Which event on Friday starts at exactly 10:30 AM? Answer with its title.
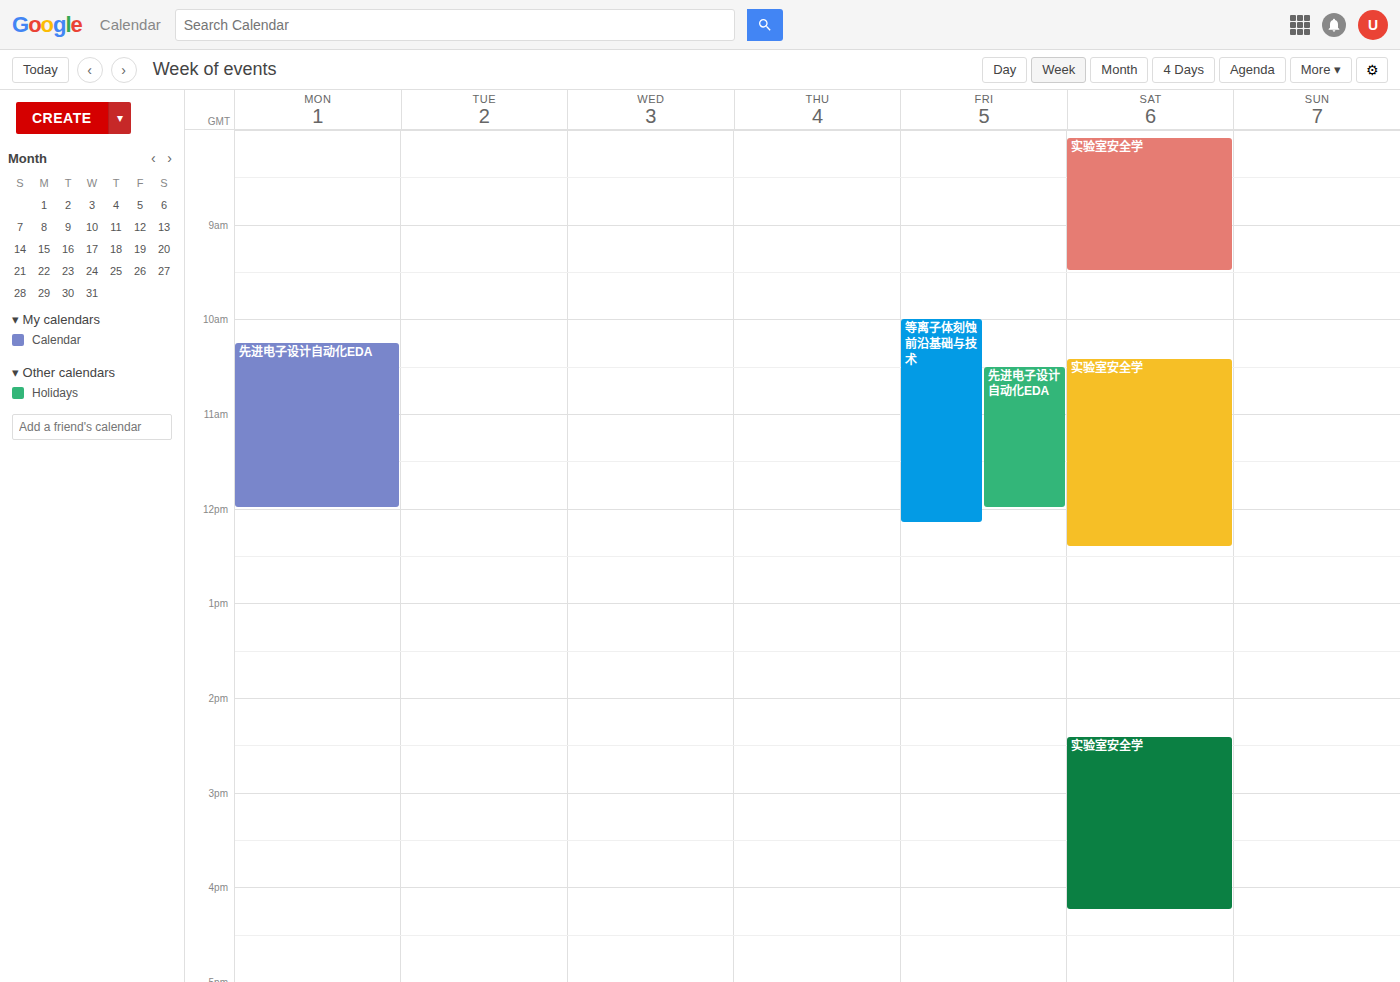
"先进电子设计自动化EDA"